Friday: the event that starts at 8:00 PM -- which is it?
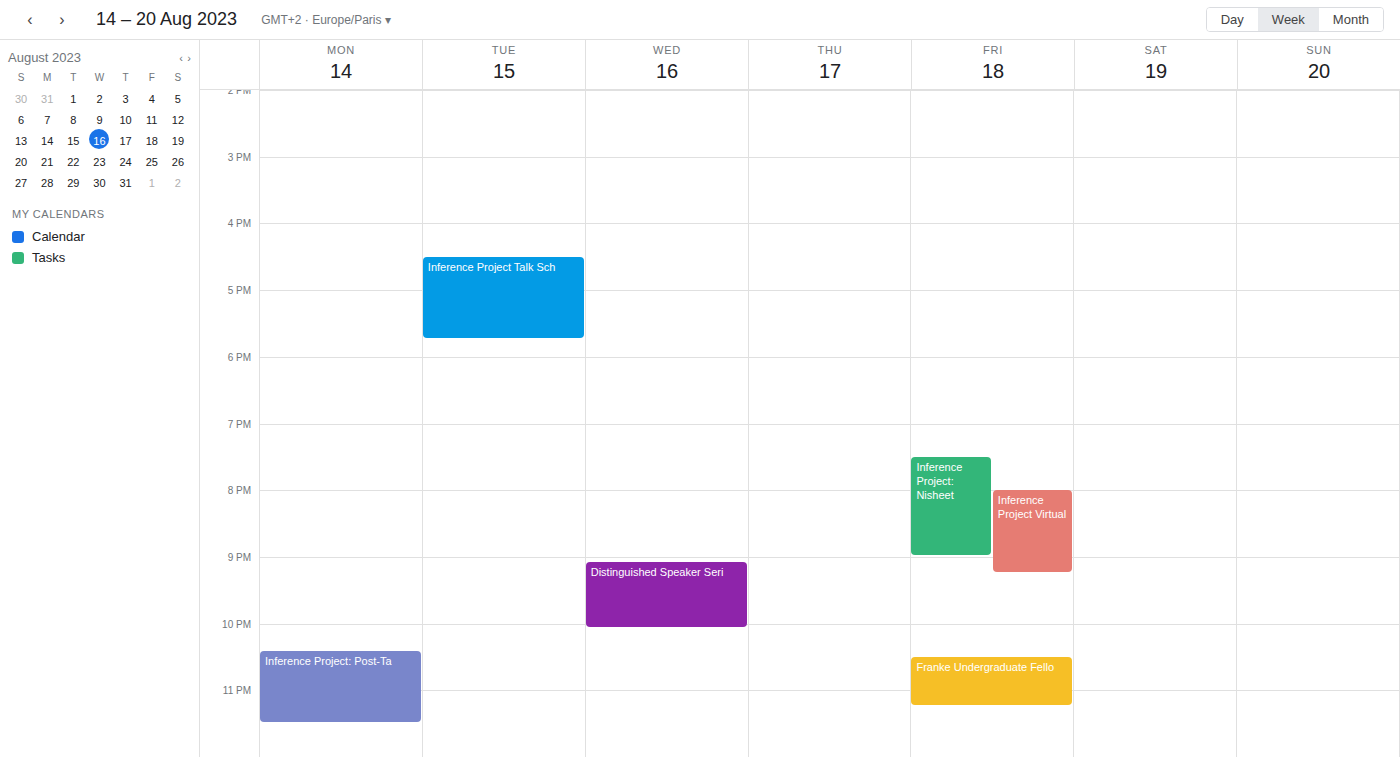
"Inference Project Virtual"